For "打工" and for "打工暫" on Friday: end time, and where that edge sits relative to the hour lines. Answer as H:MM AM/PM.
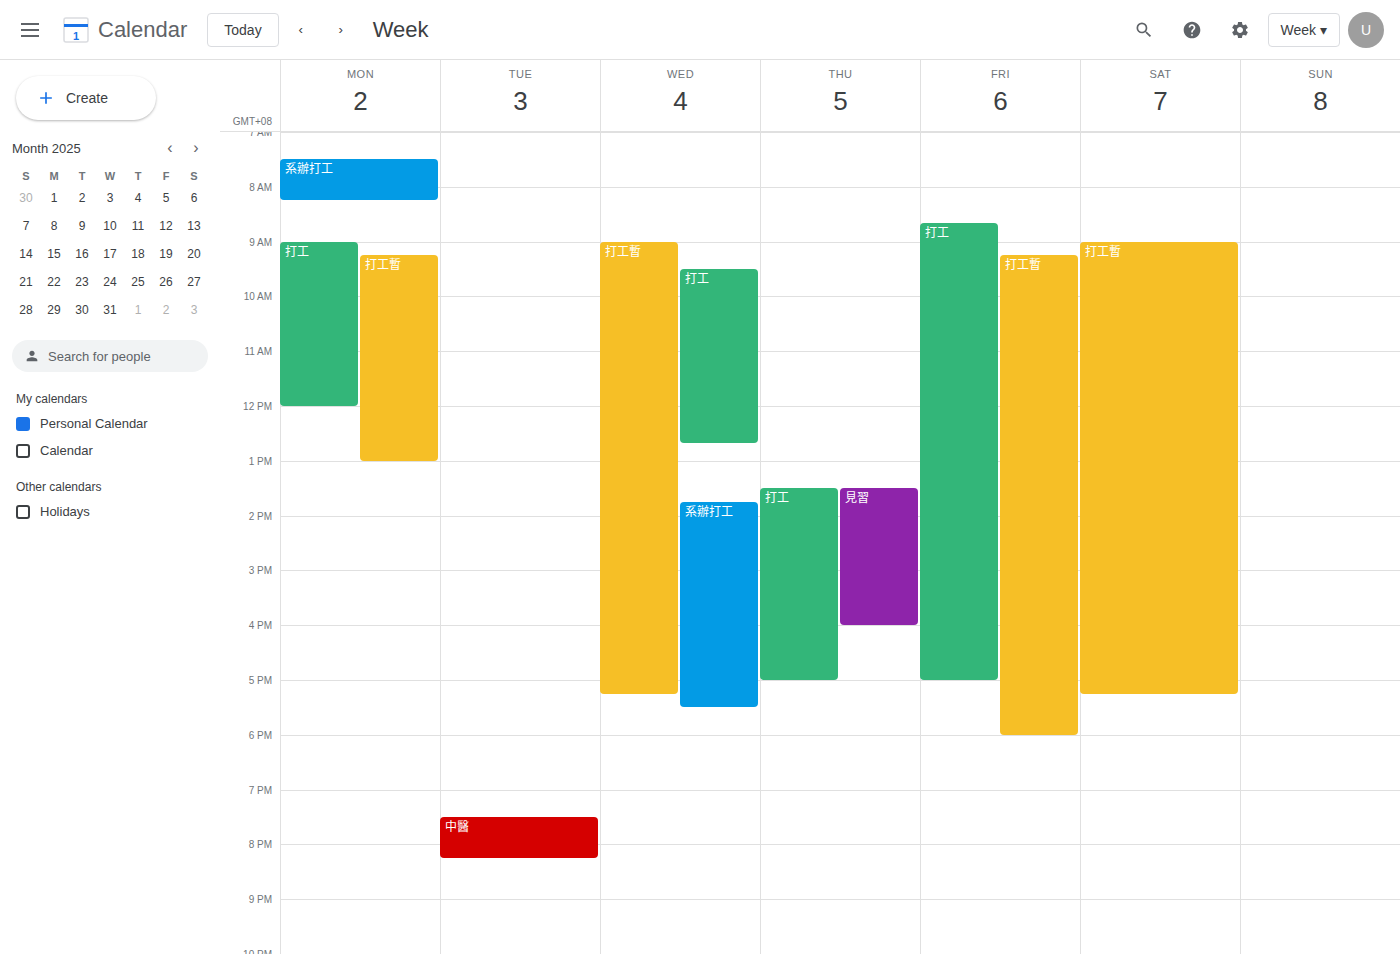
"打工": 5:00 PM, exactly on the 5 PM line. "打工暫": 6:00 PM, exactly on the 6 PM line.